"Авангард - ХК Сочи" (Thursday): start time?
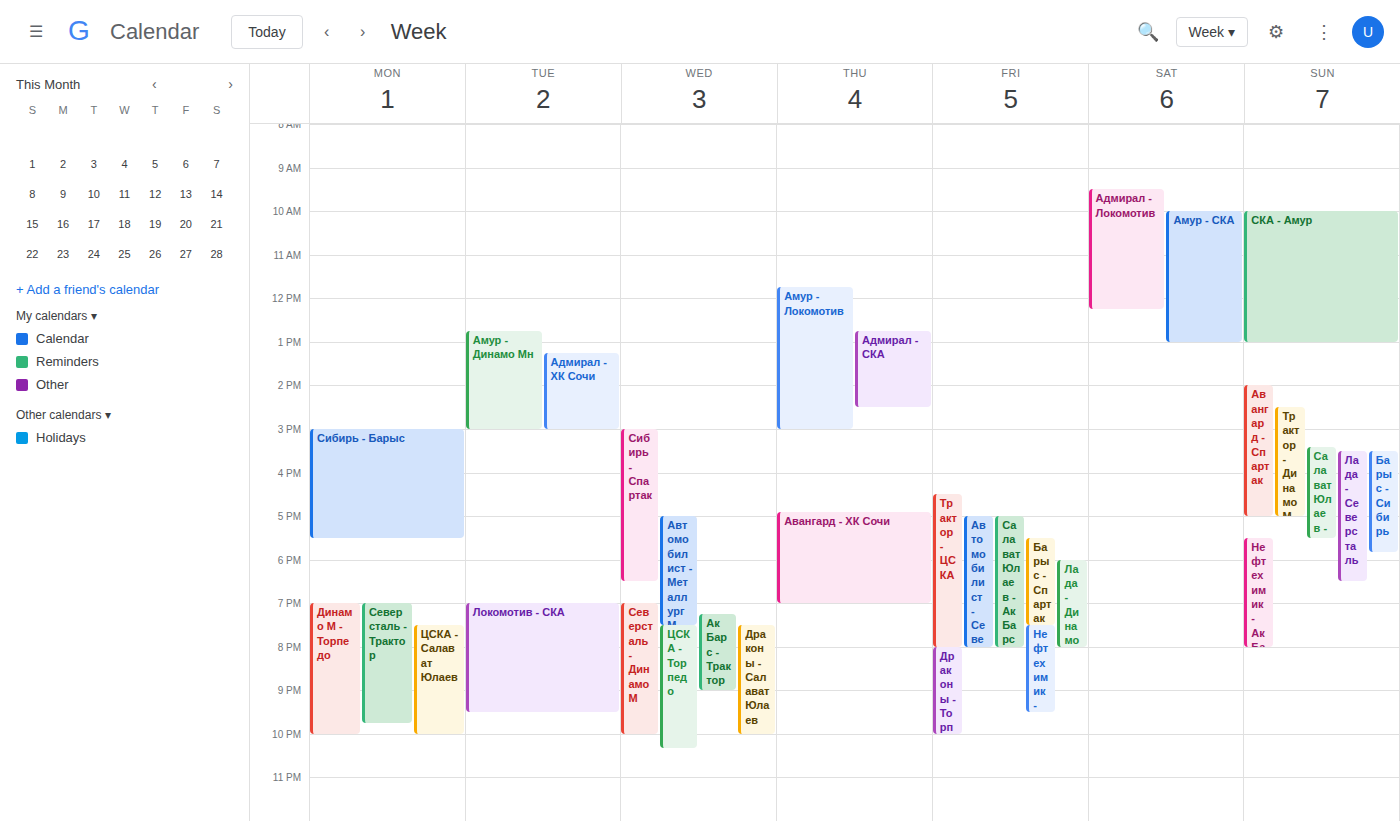
4:55 PM